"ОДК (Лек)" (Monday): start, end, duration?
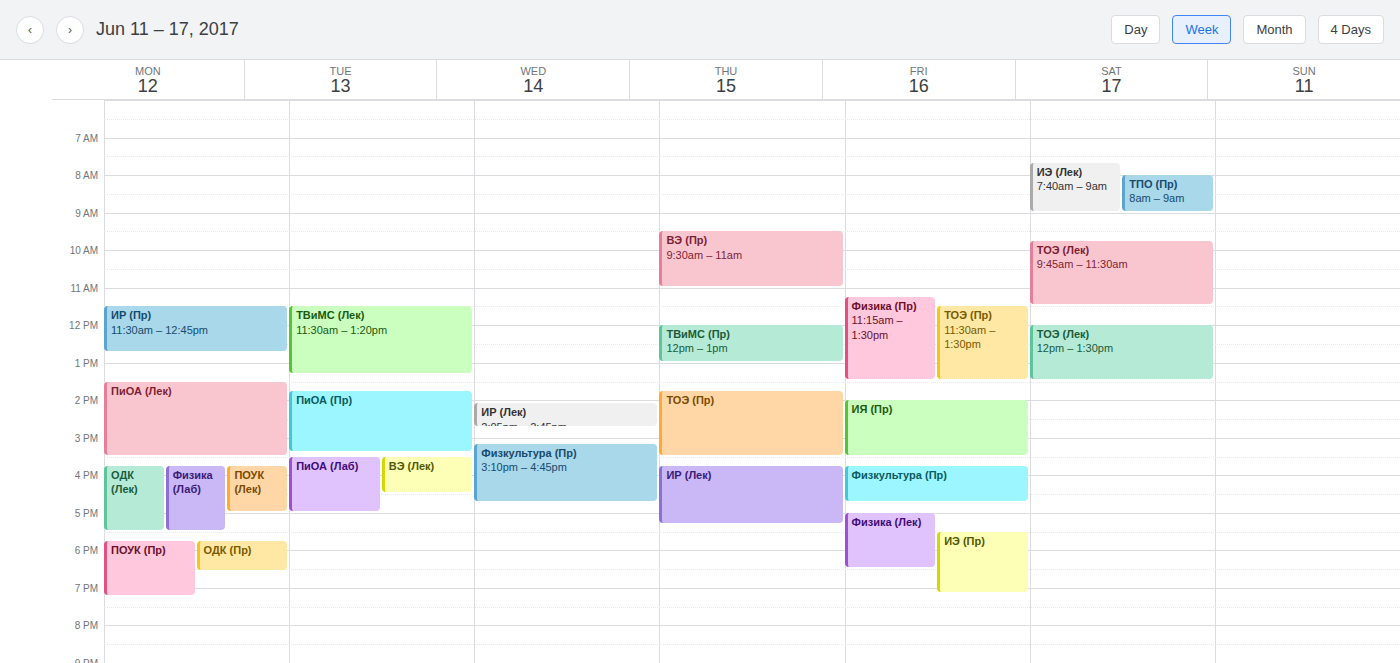
3:45 PM to 5:30 PM, 1 hour 45 minutes